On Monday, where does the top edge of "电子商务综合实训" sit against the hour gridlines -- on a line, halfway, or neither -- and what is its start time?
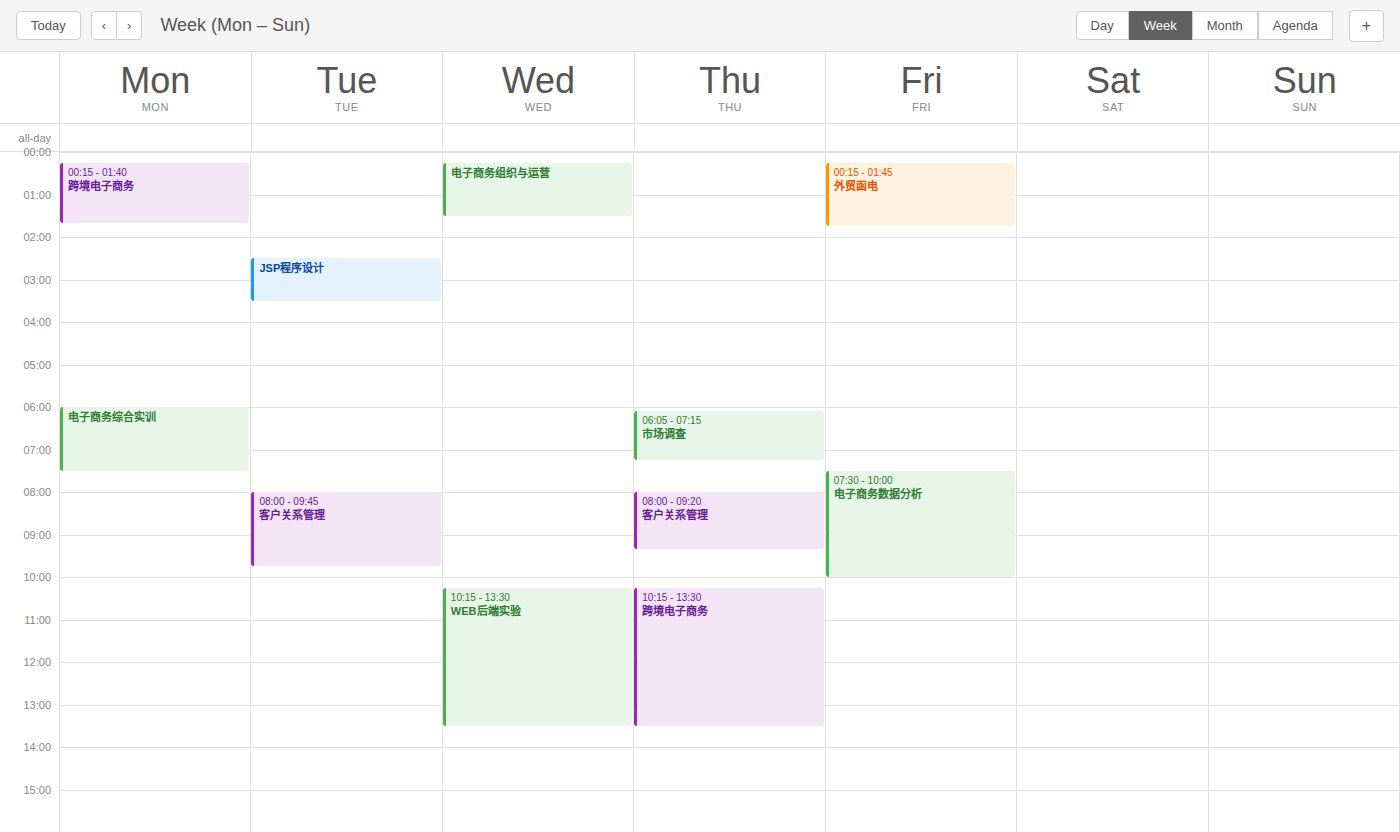
6:00 AM -- exactly on the 6 AM line.